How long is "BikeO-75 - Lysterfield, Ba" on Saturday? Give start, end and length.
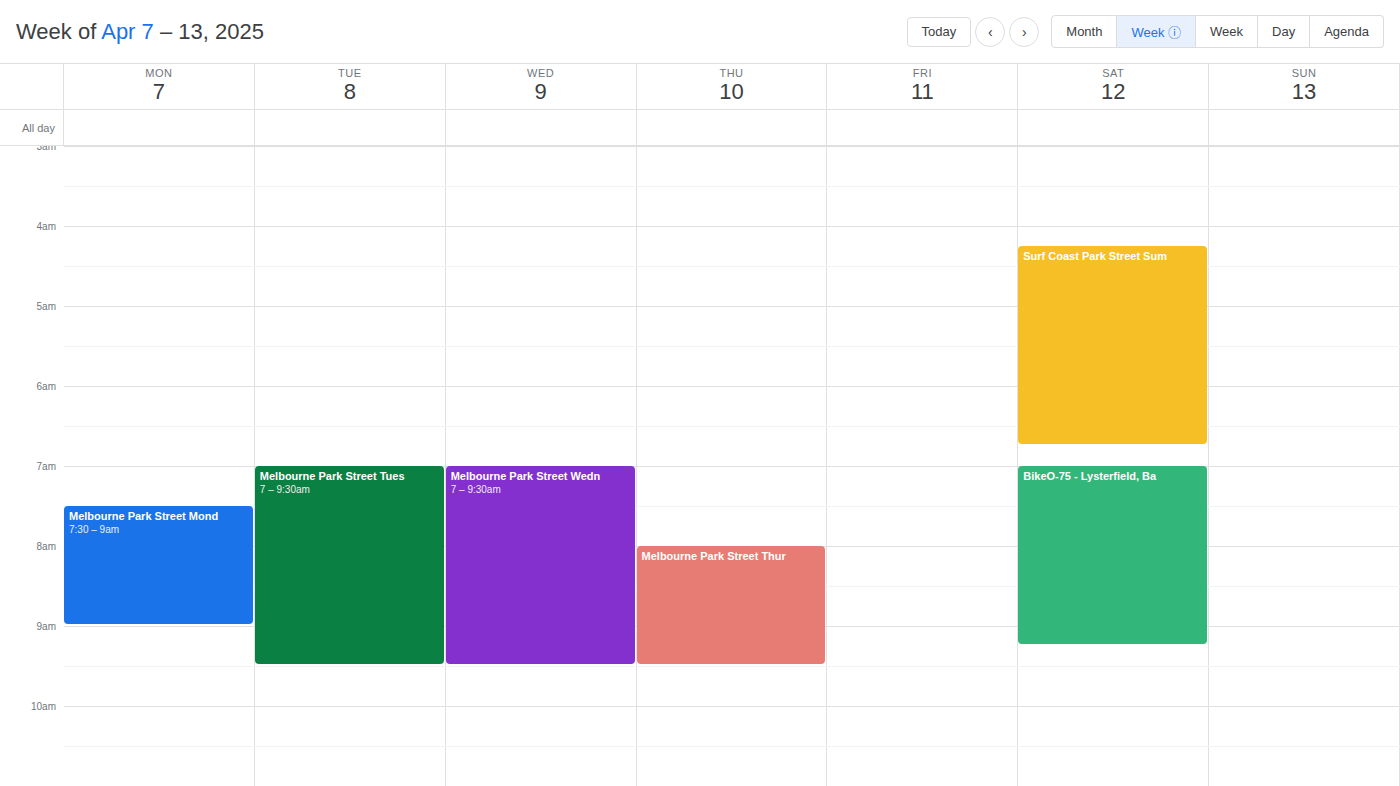
7:00 AM to 9:15 AM, 2 hours 15 minutes